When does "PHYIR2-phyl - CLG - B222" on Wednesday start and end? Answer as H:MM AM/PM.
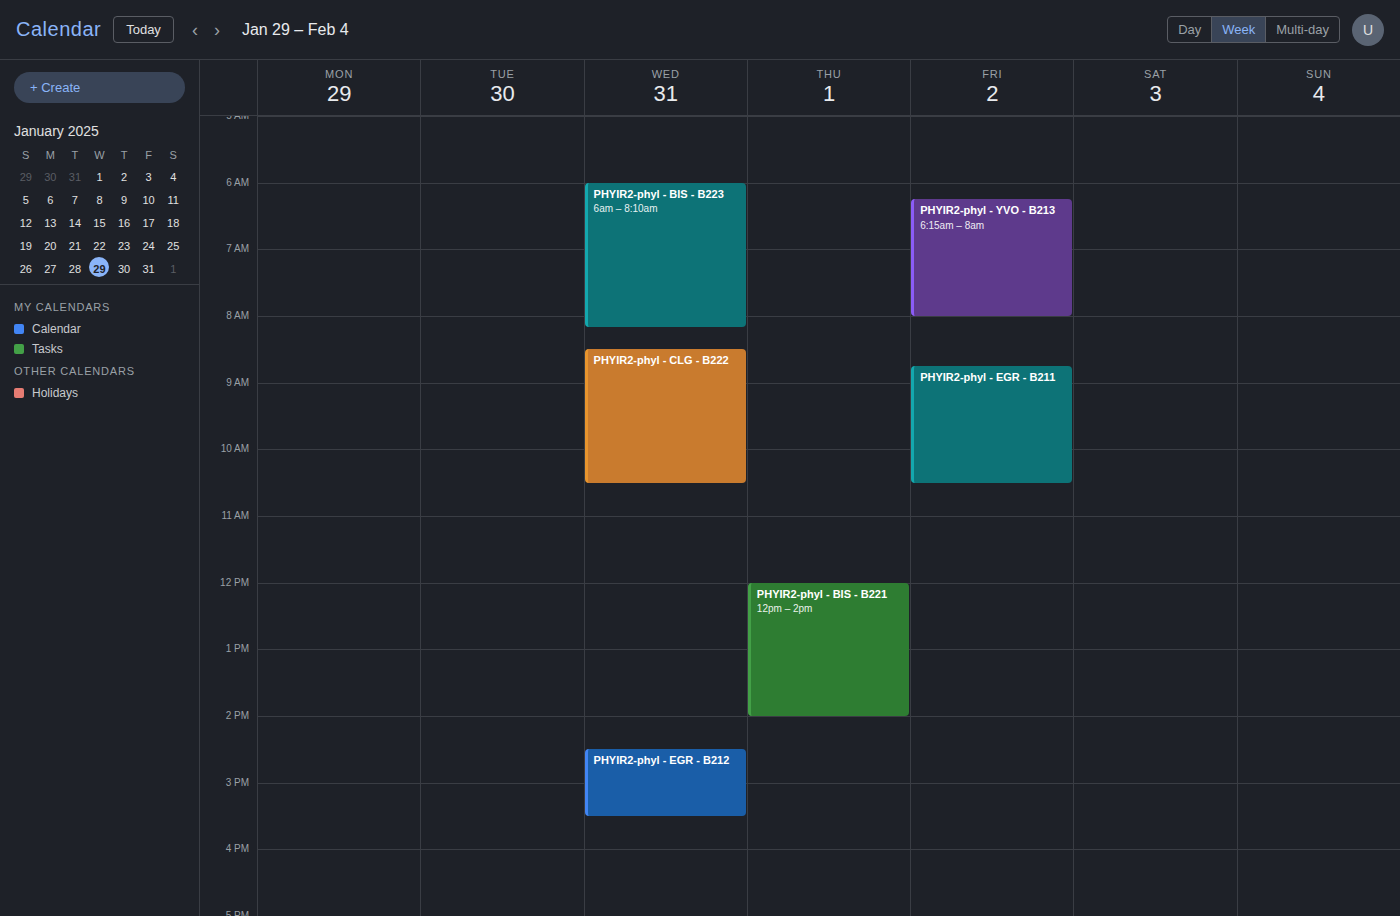
8:30 AM to 10:30 AM